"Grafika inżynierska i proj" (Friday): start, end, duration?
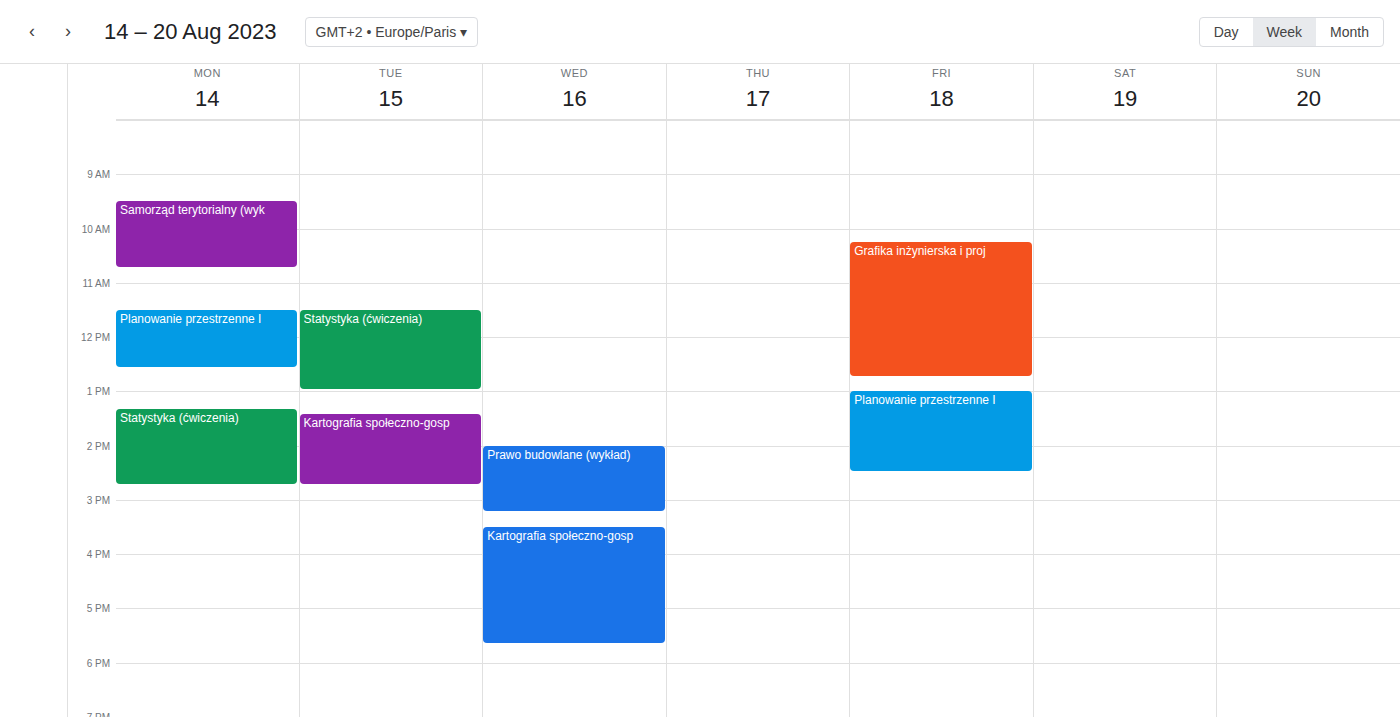
10:15 AM to 12:45 PM, 2 hours 30 minutes